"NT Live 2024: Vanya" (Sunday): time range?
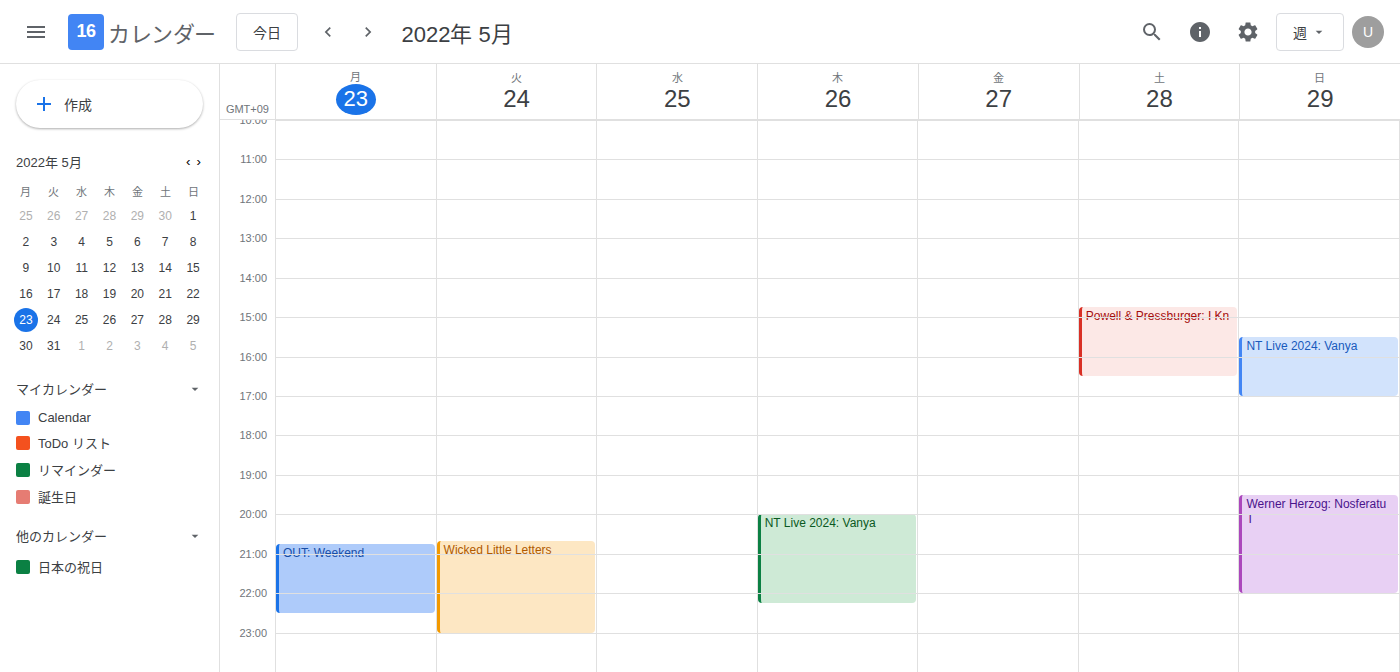
3:30 PM to 5:00 PM